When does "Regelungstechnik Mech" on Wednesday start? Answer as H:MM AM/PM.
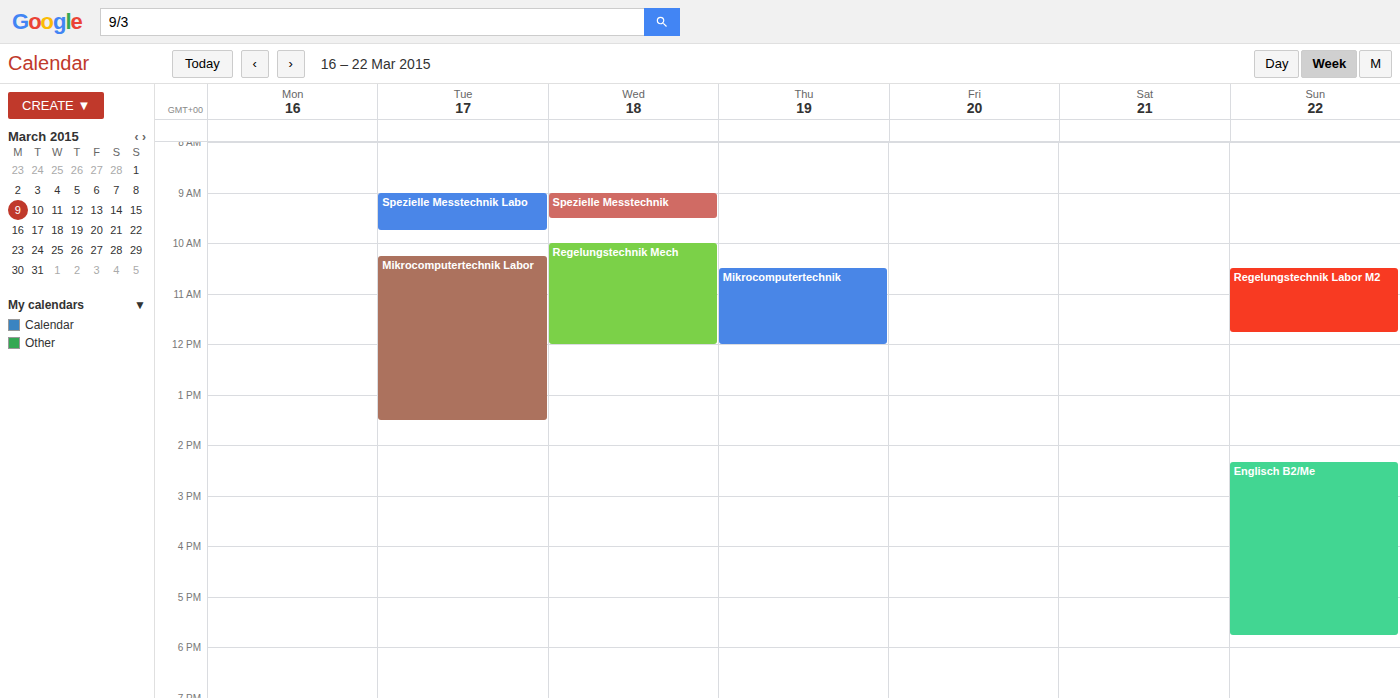
10:00 AM